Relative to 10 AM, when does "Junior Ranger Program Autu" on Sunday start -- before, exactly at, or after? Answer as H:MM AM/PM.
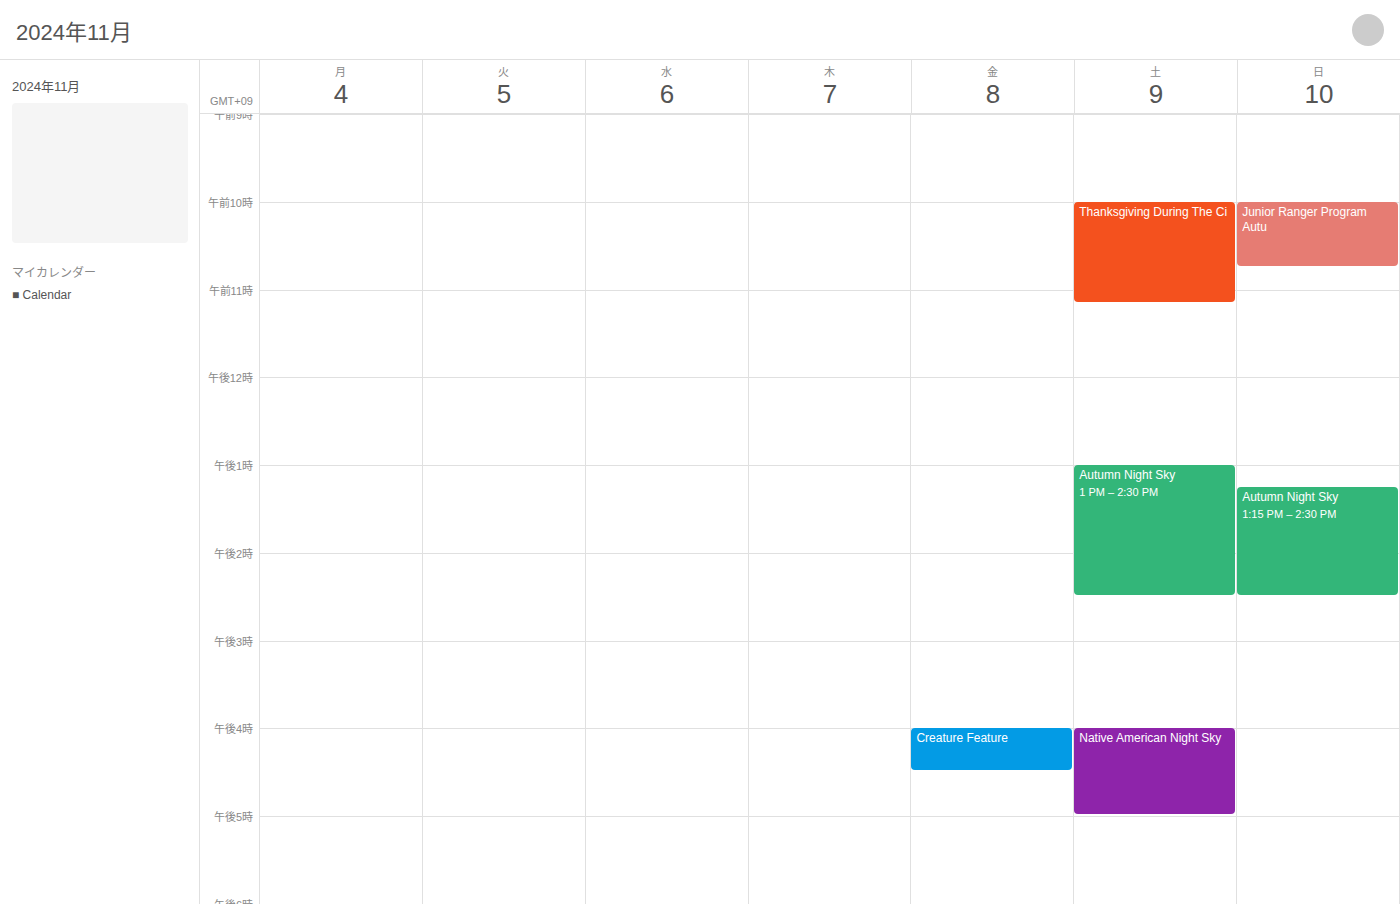
10:00 AM -- exactly at 10 AM, on the 10 AM line.